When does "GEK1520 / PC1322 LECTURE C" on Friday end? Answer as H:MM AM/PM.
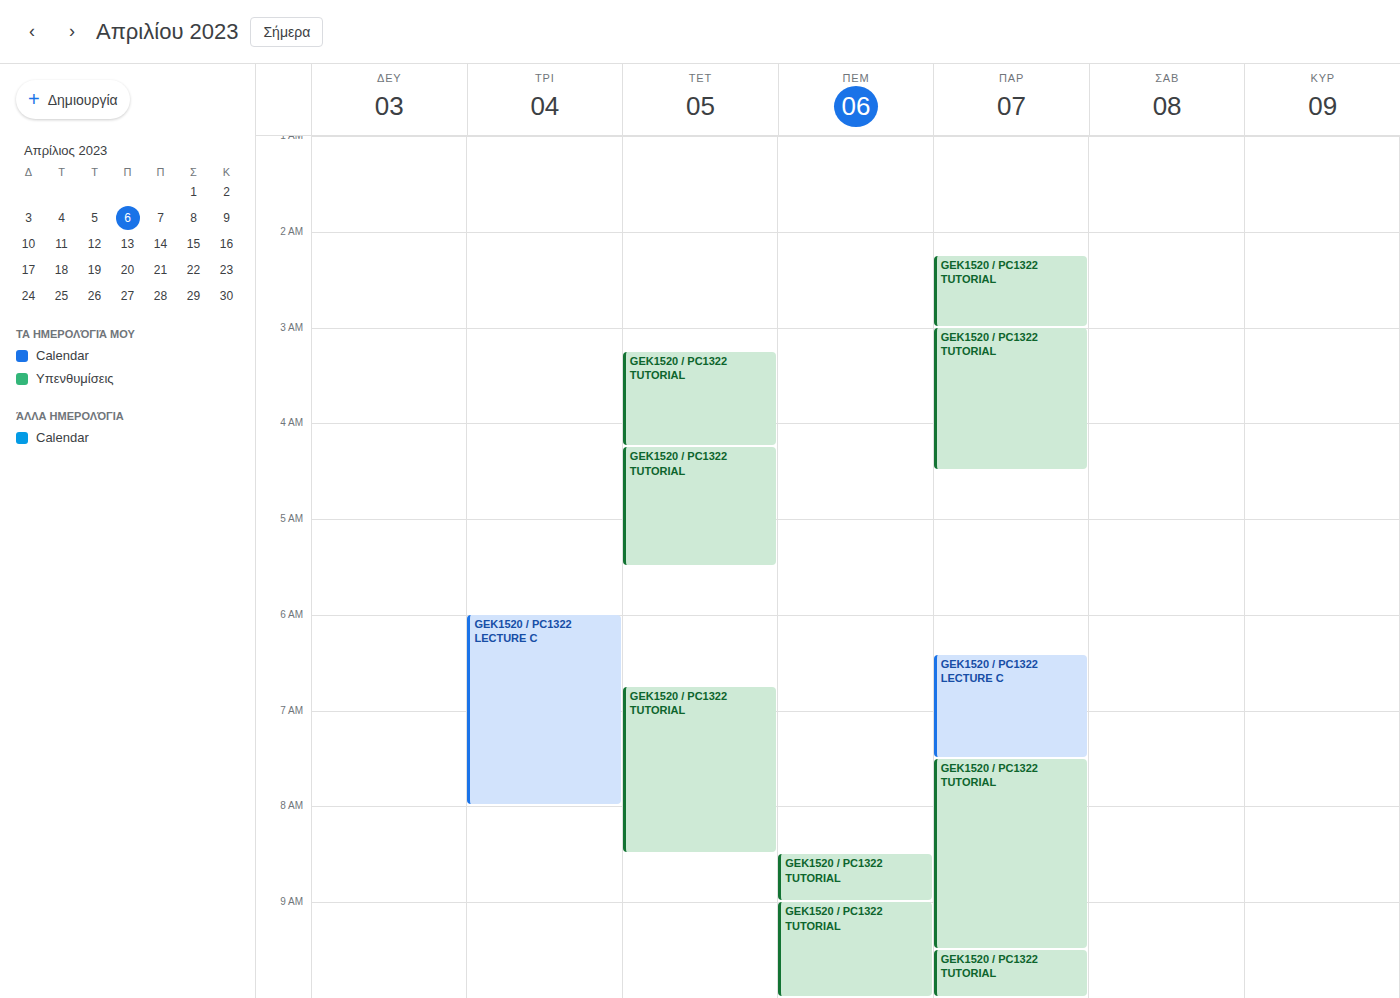
7:30 AM